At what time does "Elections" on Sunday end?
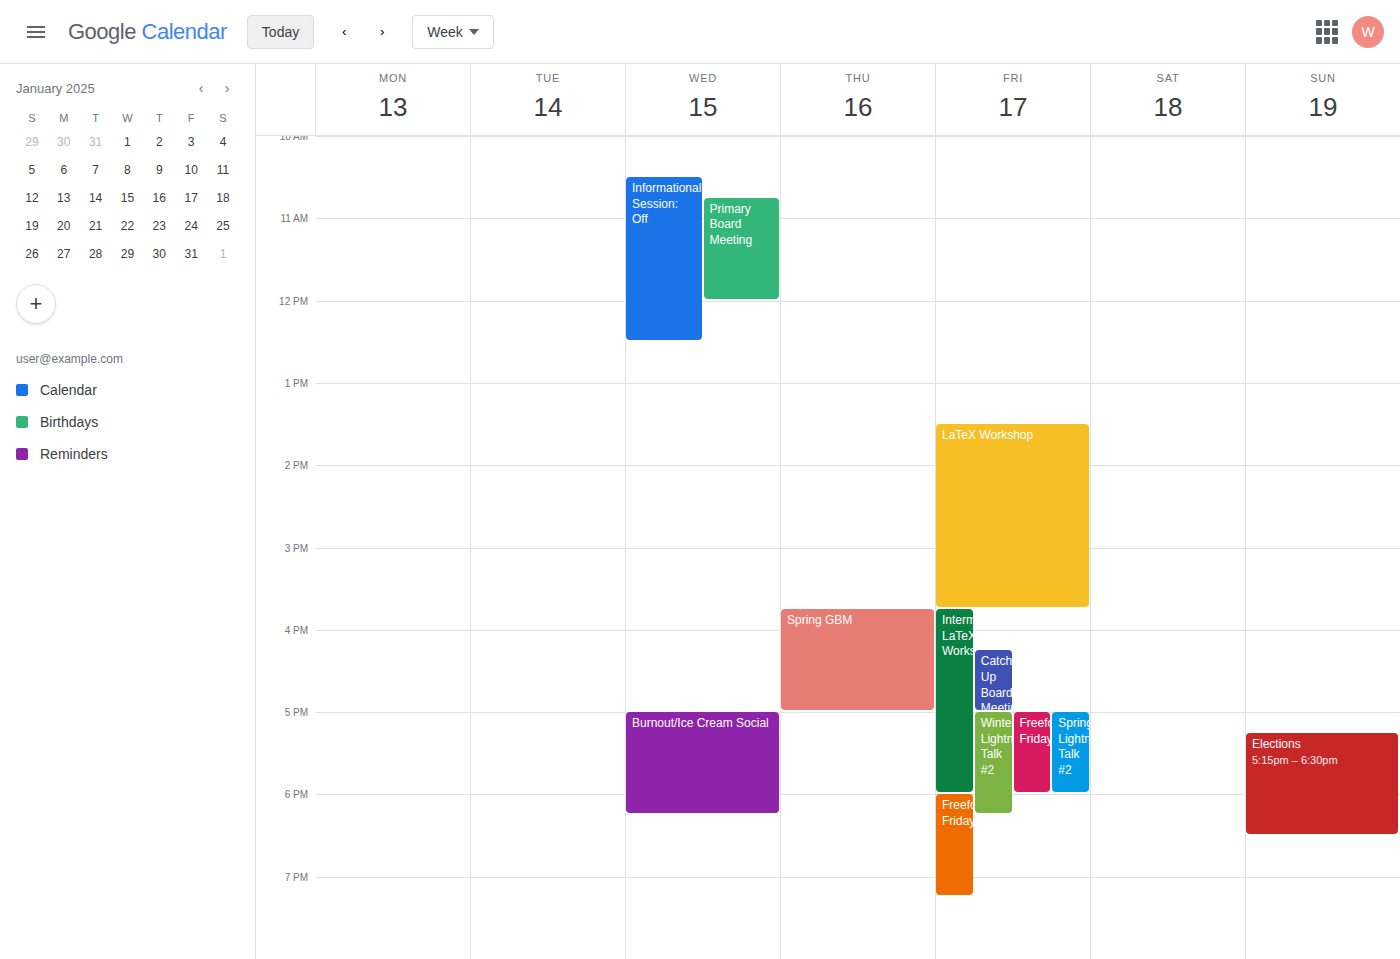
6:30 PM